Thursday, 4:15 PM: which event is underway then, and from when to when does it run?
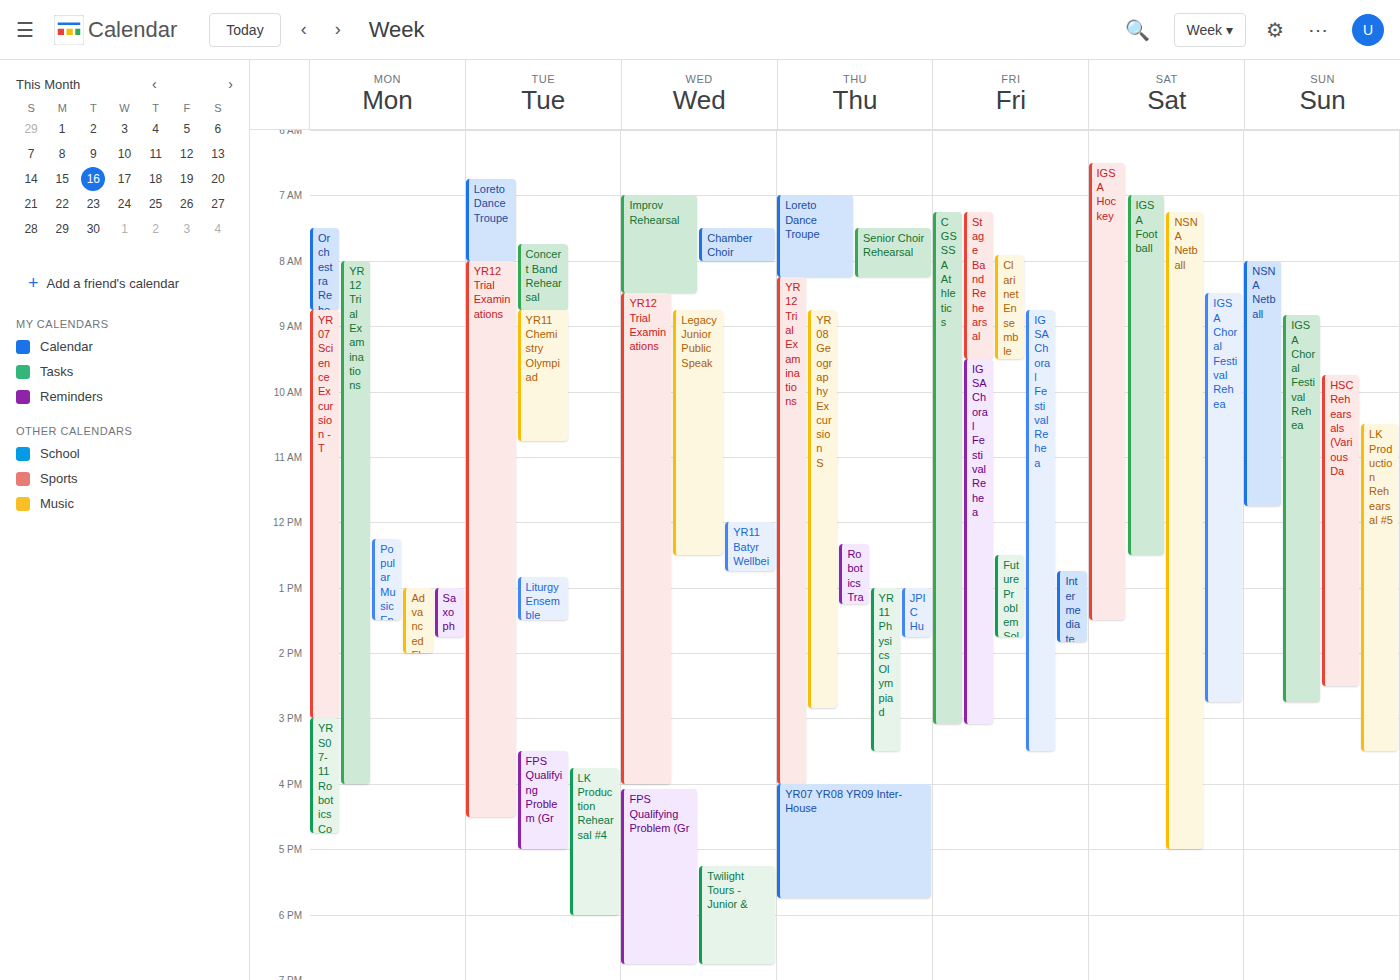
"YR07 YR08 YR09 Inter-House", 4:00 PM to 5:45 PM